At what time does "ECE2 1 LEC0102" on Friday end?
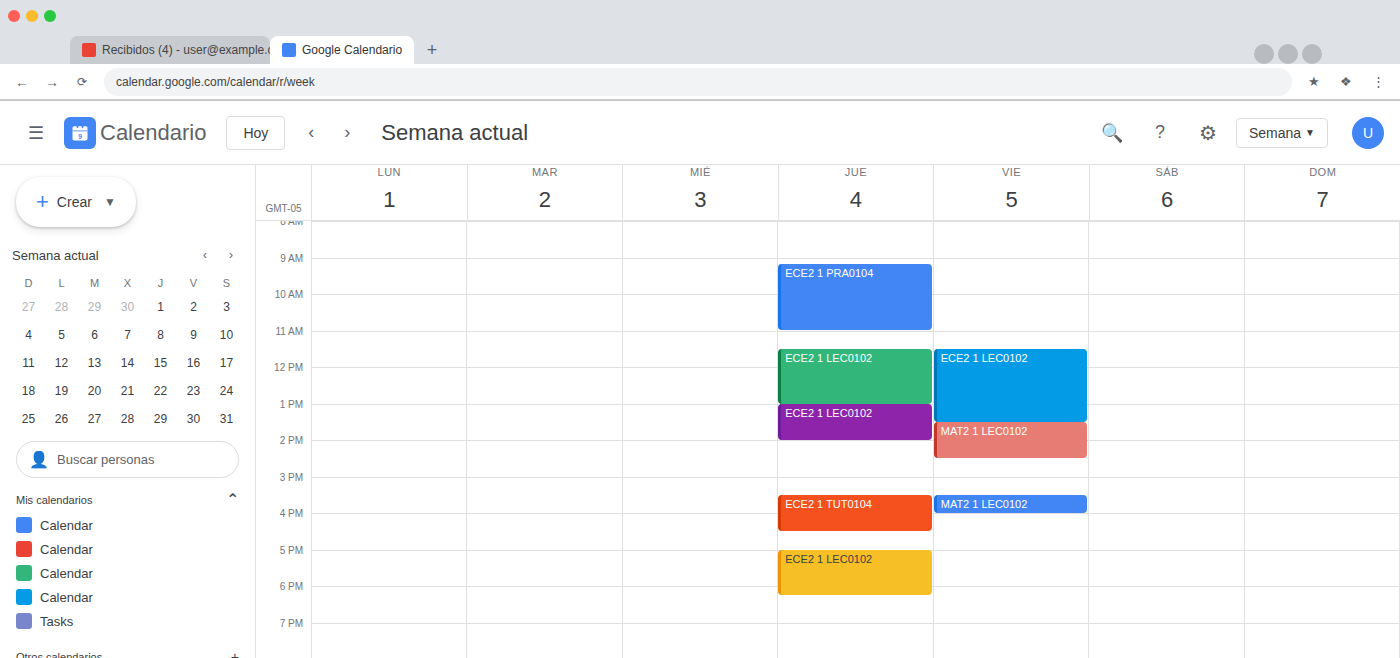
1:30 PM